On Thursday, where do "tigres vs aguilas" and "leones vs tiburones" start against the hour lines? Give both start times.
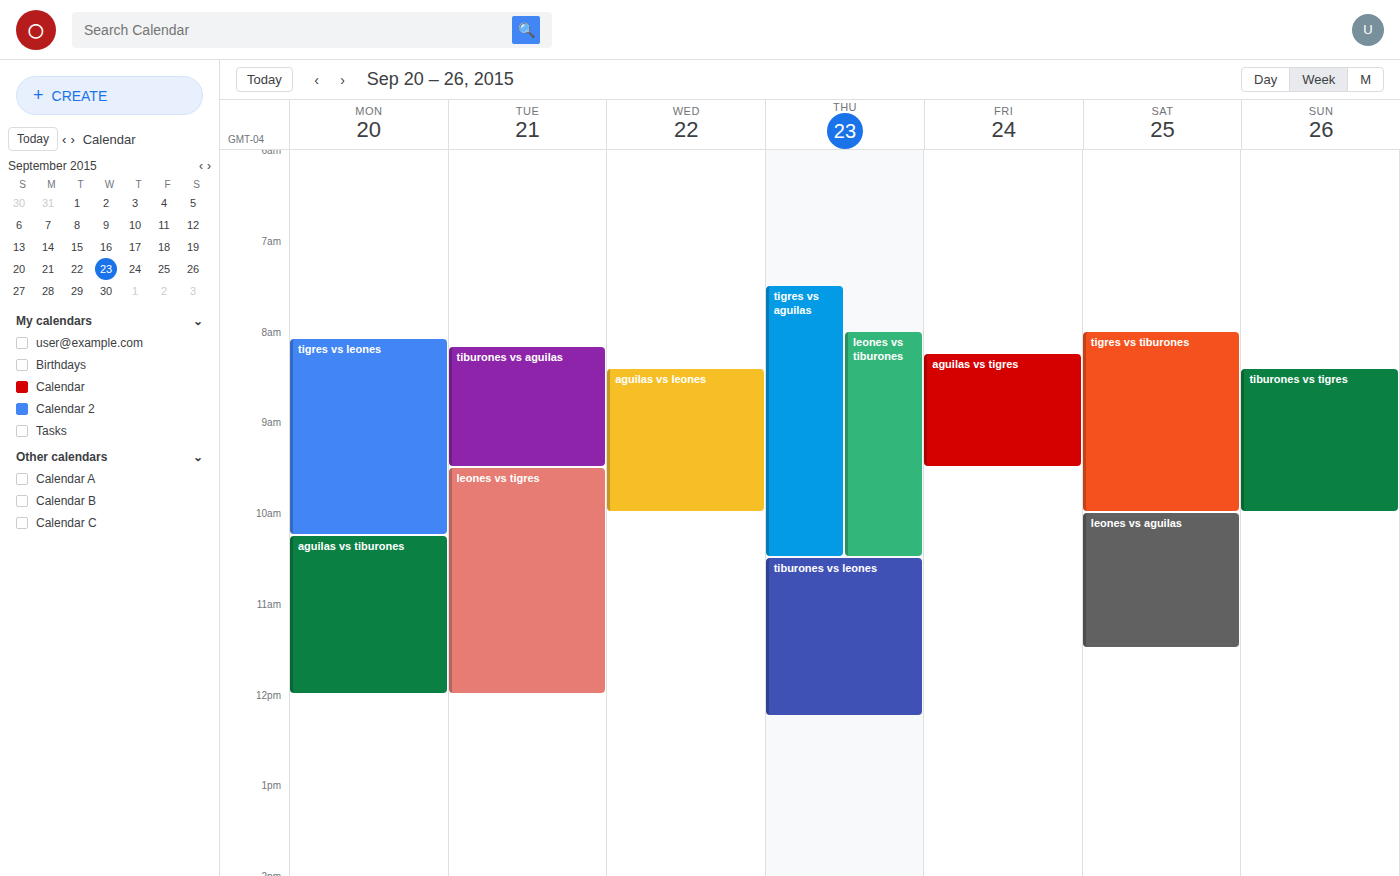
"tigres vs aguilas": 7:30 AM, halfway between the 7 AM and 8 AM lines. "leones vs tiburones": 8:00 AM, exactly on the 8 AM line.